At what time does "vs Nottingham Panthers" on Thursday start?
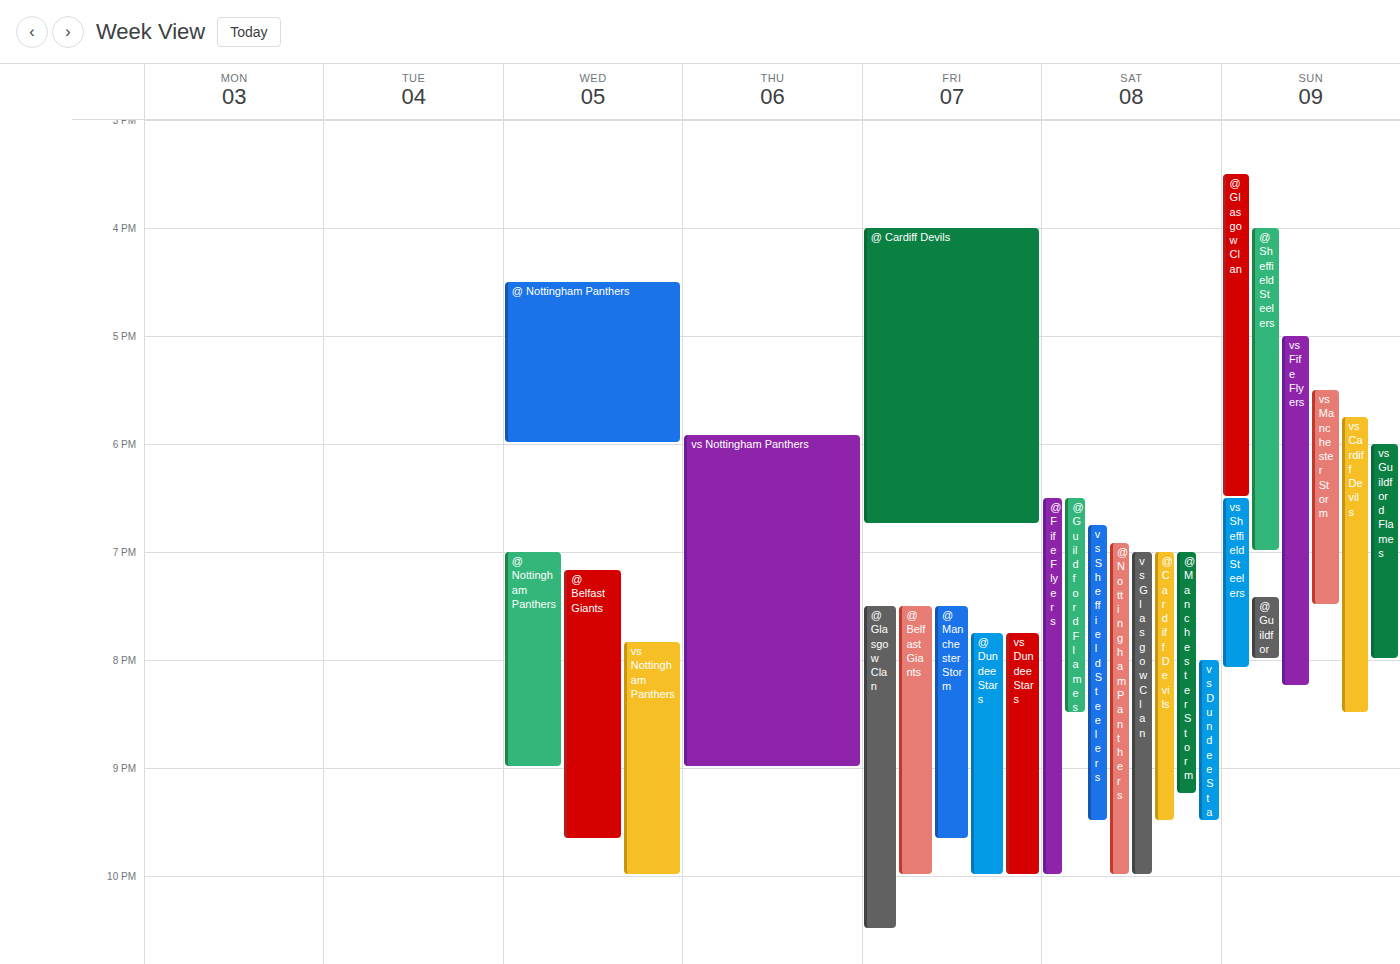
5:55 PM